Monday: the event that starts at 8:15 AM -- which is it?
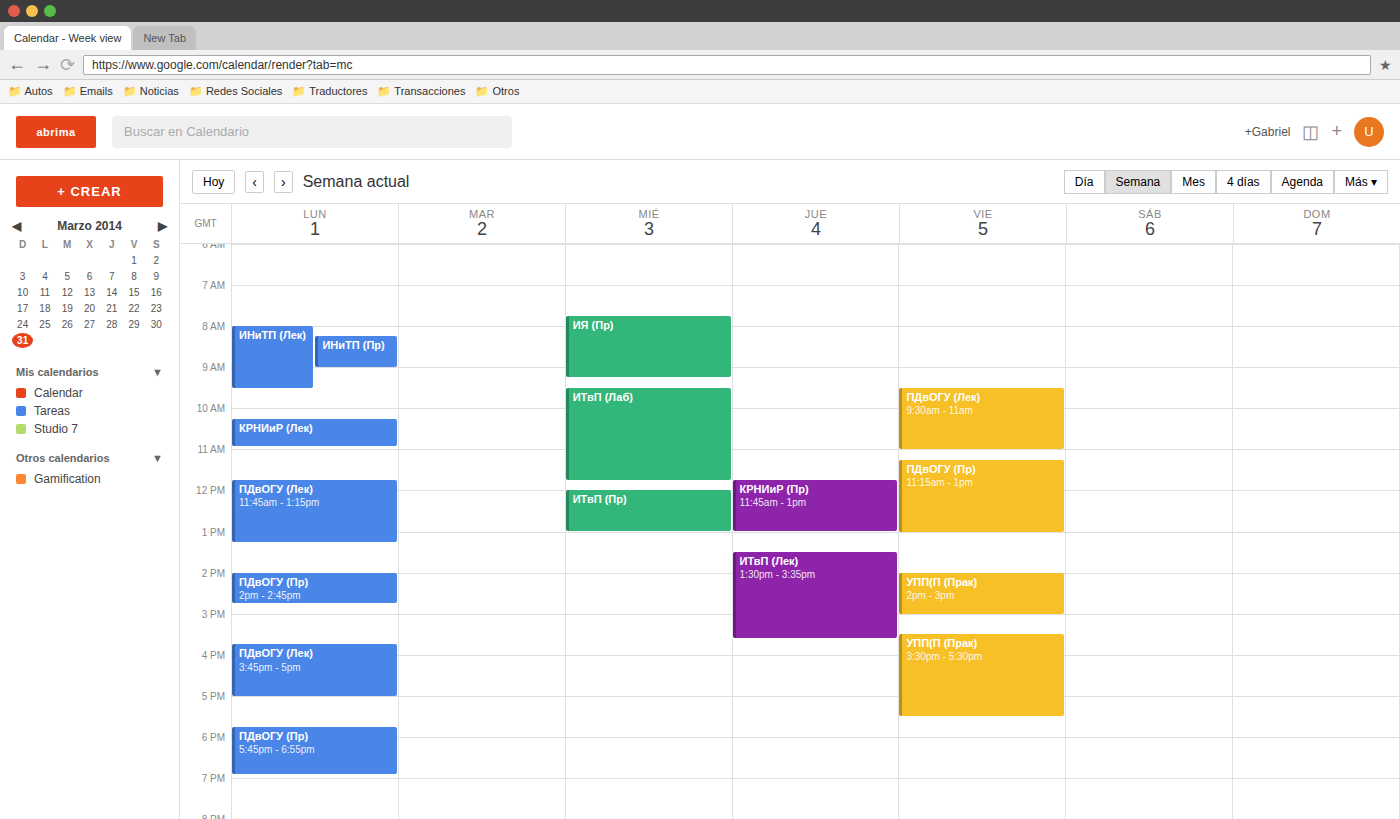
"ИНиТП (Пр)"